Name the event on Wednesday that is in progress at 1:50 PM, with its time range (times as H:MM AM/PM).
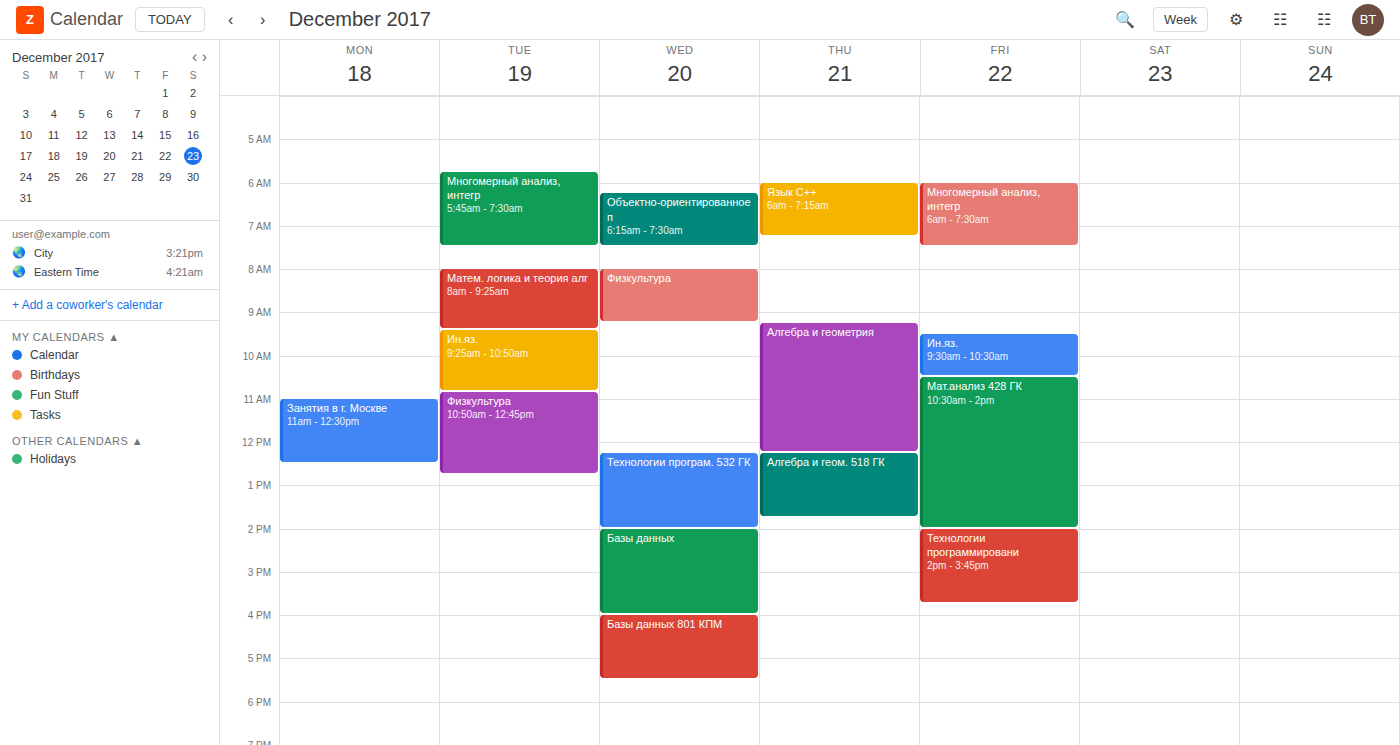
"Технологии програм. 532 ГК", 12:15 PM to 2:00 PM